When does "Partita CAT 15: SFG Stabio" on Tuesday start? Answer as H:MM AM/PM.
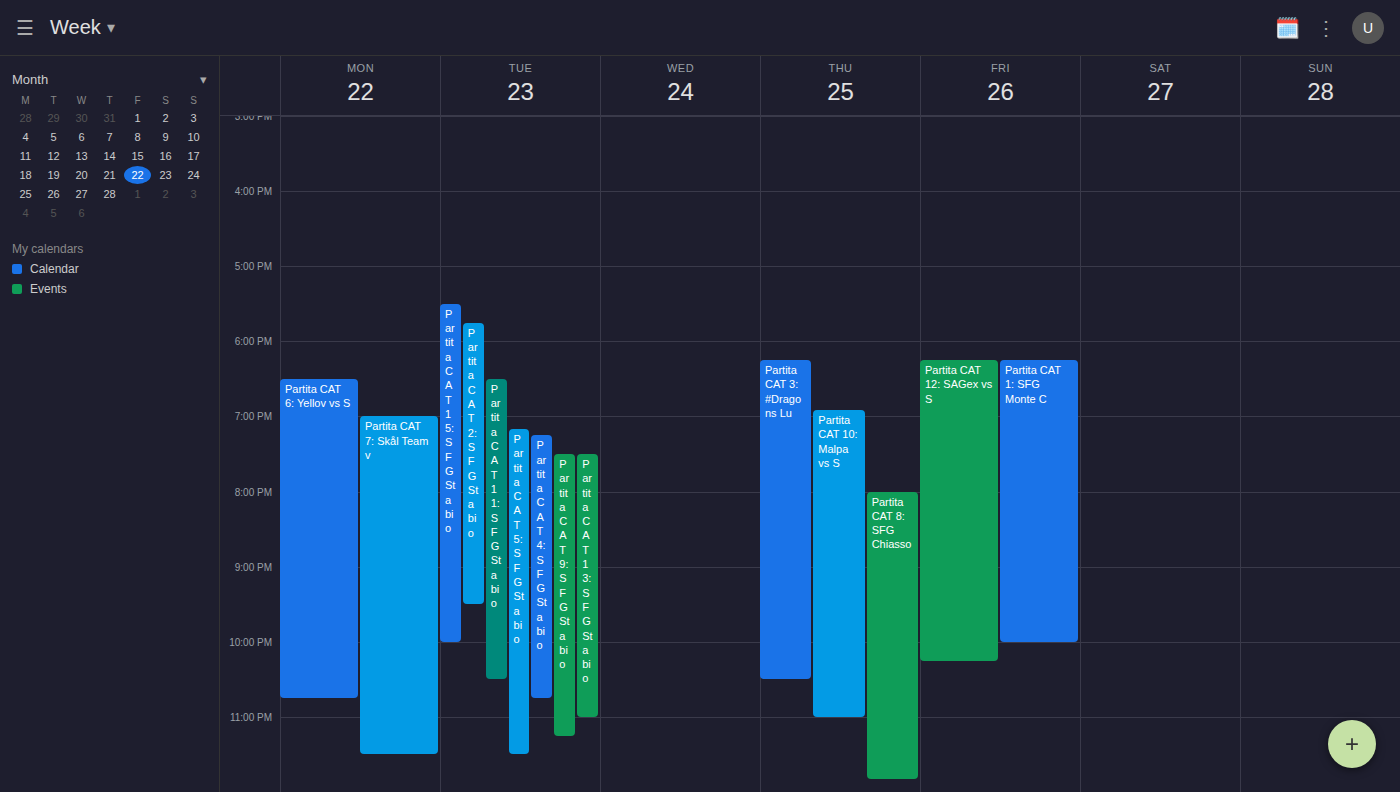
5:30 PM